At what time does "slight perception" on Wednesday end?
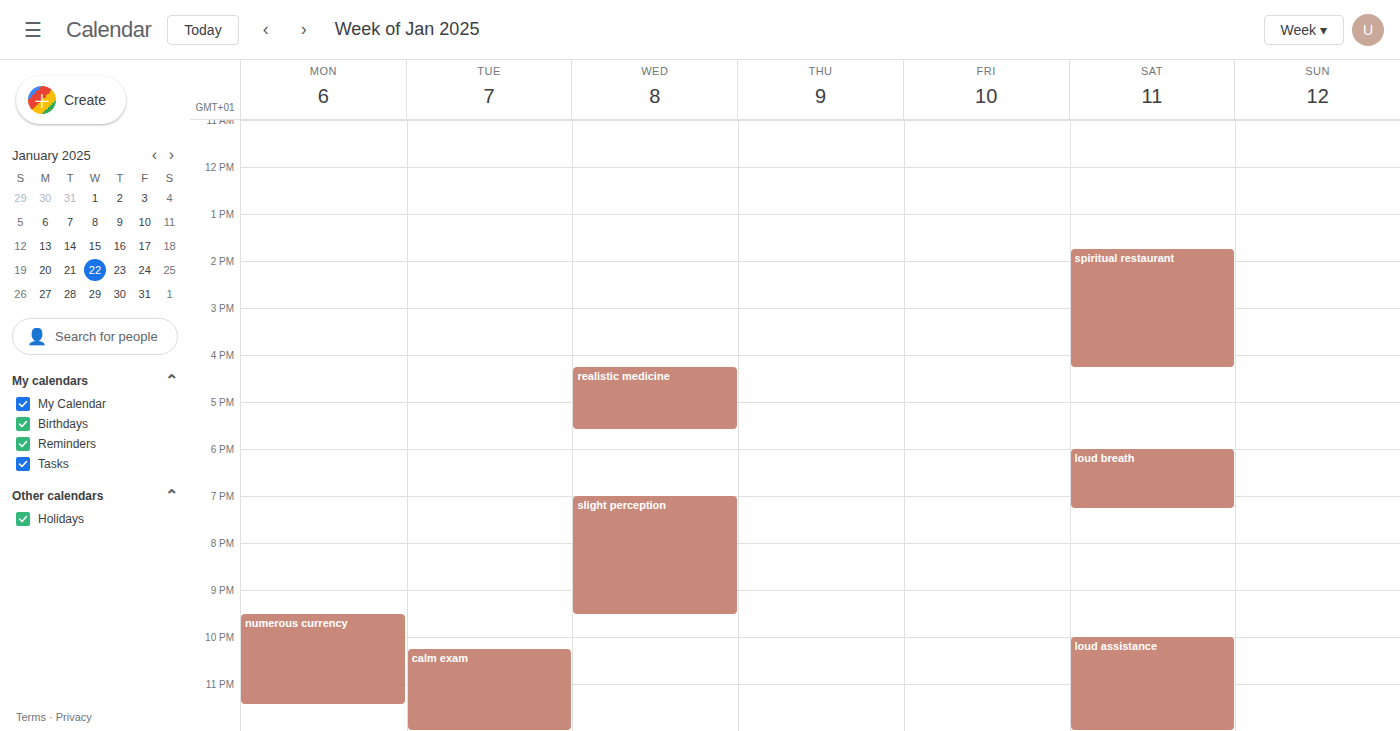
9:30 PM